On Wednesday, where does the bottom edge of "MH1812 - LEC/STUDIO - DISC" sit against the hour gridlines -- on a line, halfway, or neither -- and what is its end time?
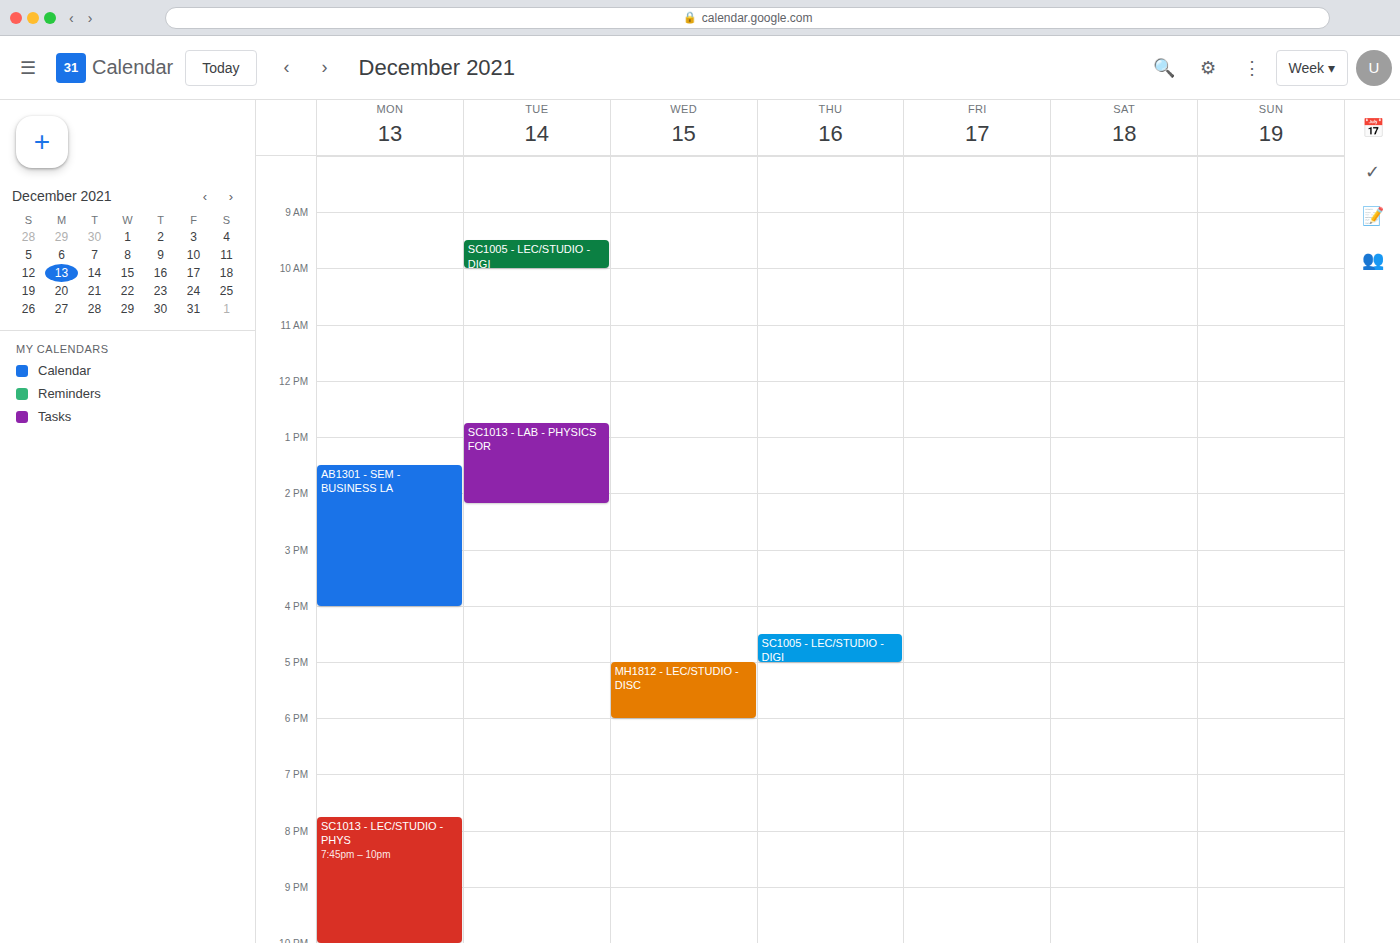
6:00 PM -- exactly on the 6 PM line.